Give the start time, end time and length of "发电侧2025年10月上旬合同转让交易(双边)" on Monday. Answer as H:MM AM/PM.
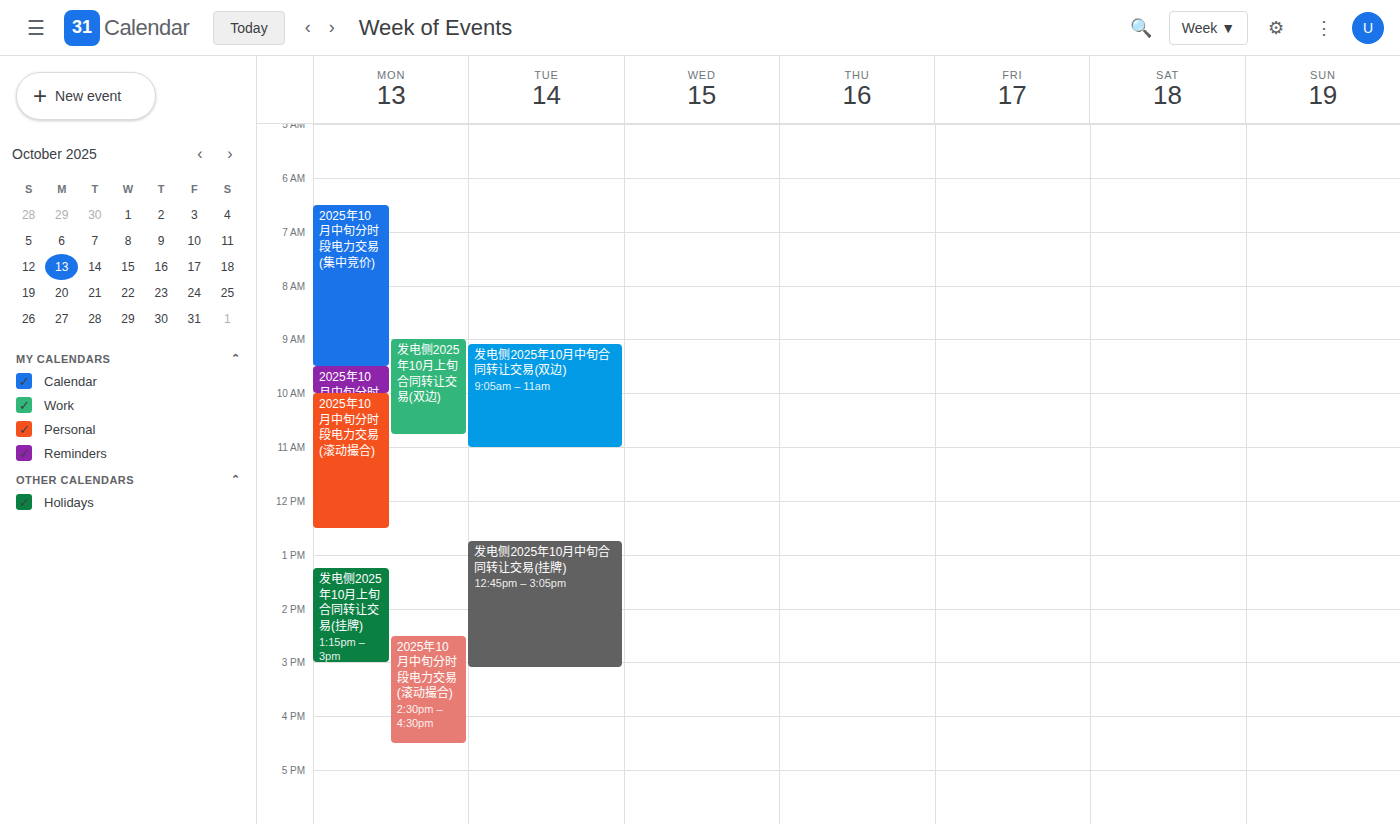
9:00 AM to 10:45 AM, 1 hour 45 minutes